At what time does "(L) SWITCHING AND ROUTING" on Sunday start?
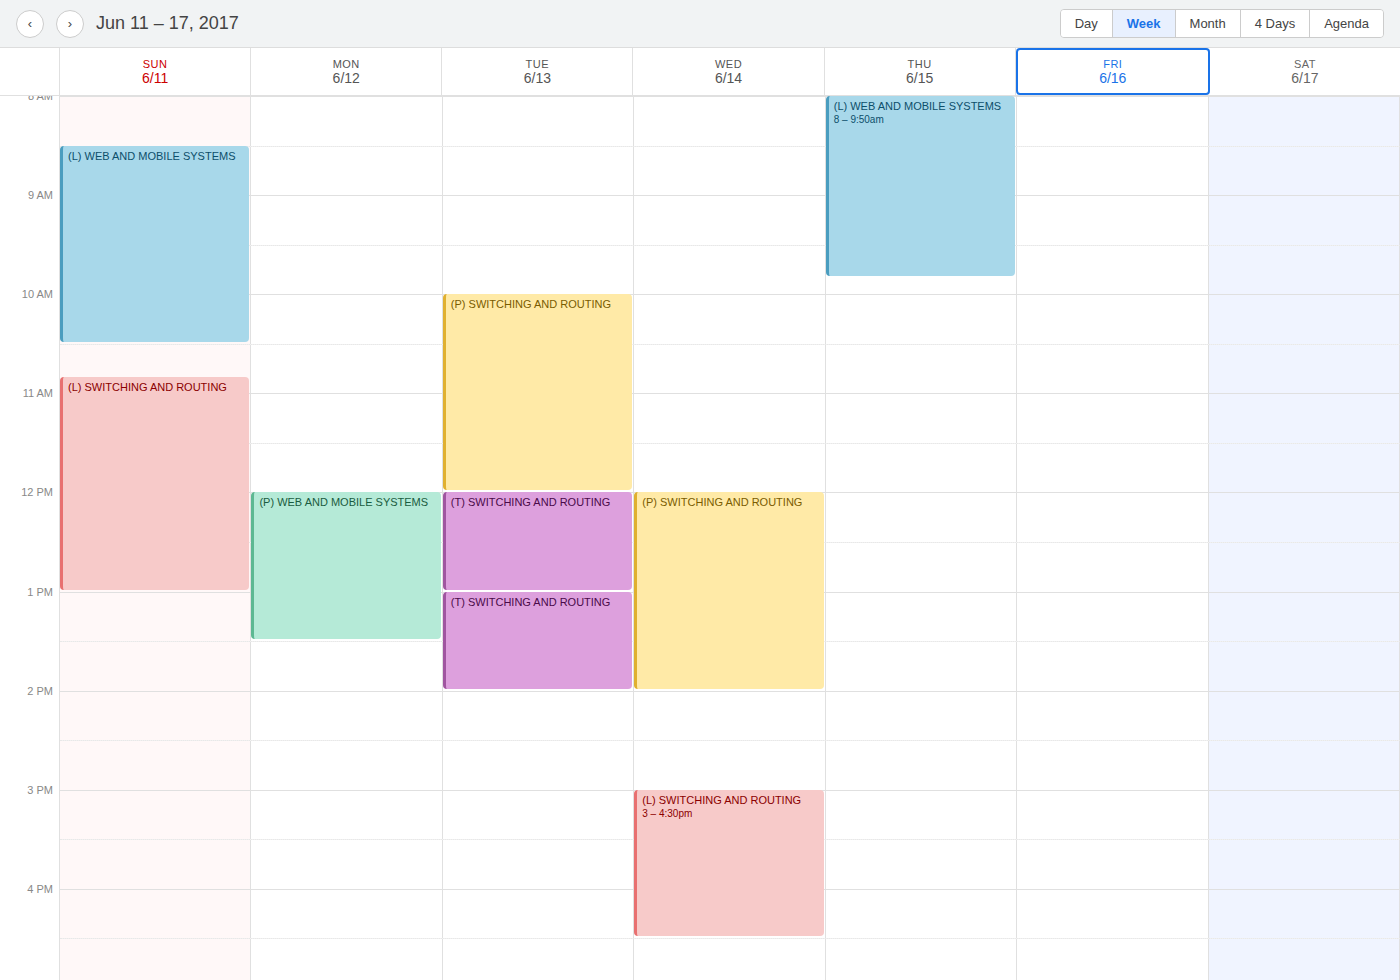
10:50 AM